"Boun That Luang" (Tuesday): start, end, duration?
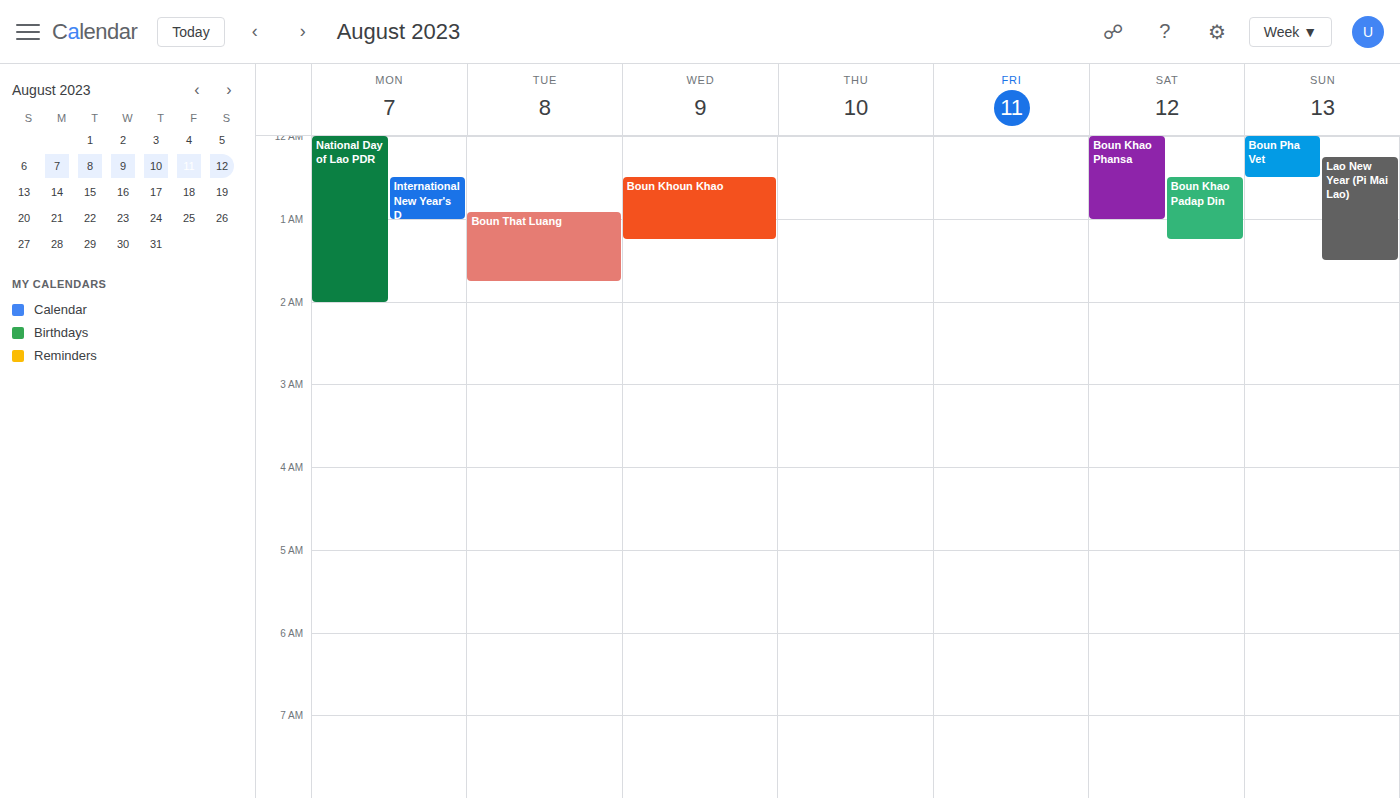
12:55 AM to 1:45 AM, 50 minutes